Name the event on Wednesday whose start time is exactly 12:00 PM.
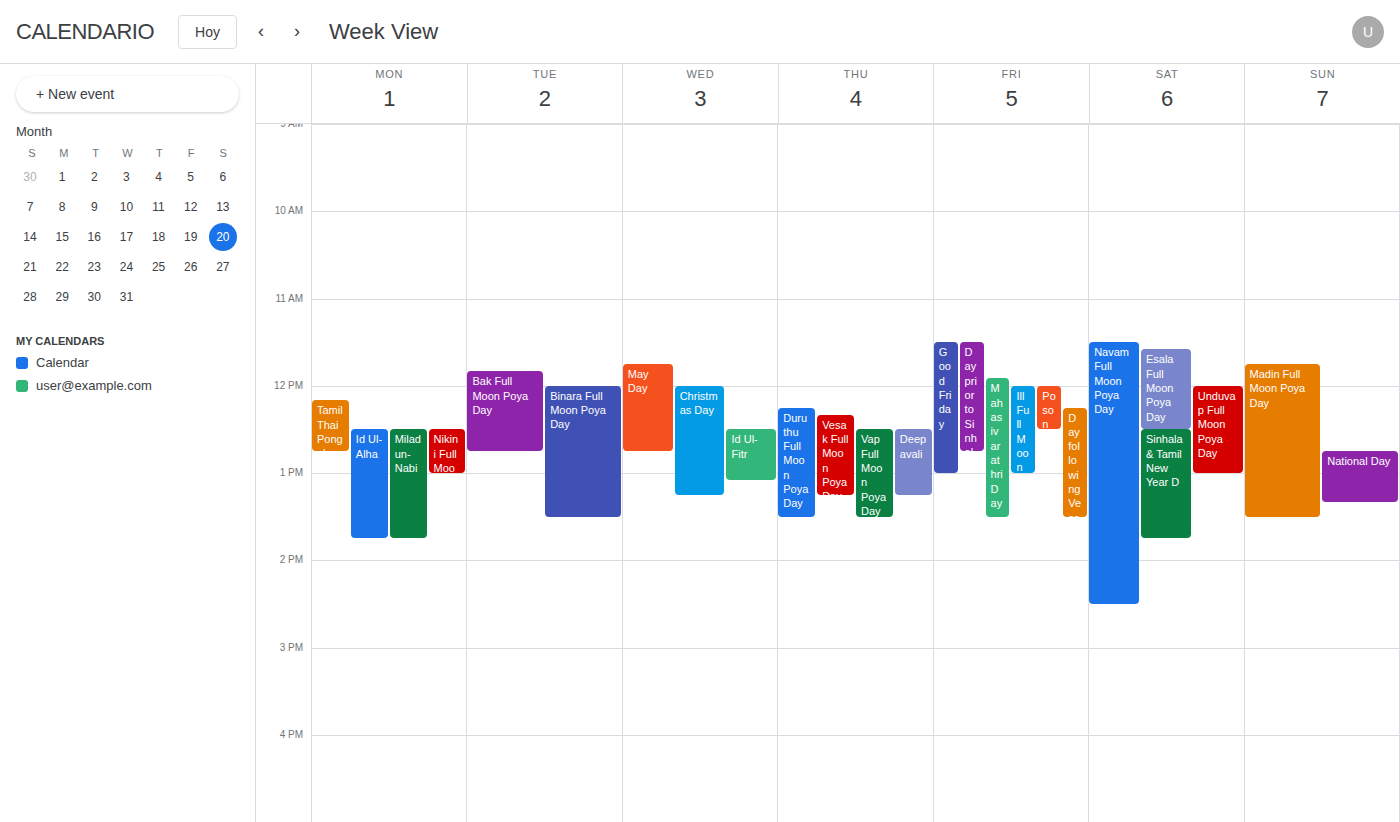
"Christmas Day"